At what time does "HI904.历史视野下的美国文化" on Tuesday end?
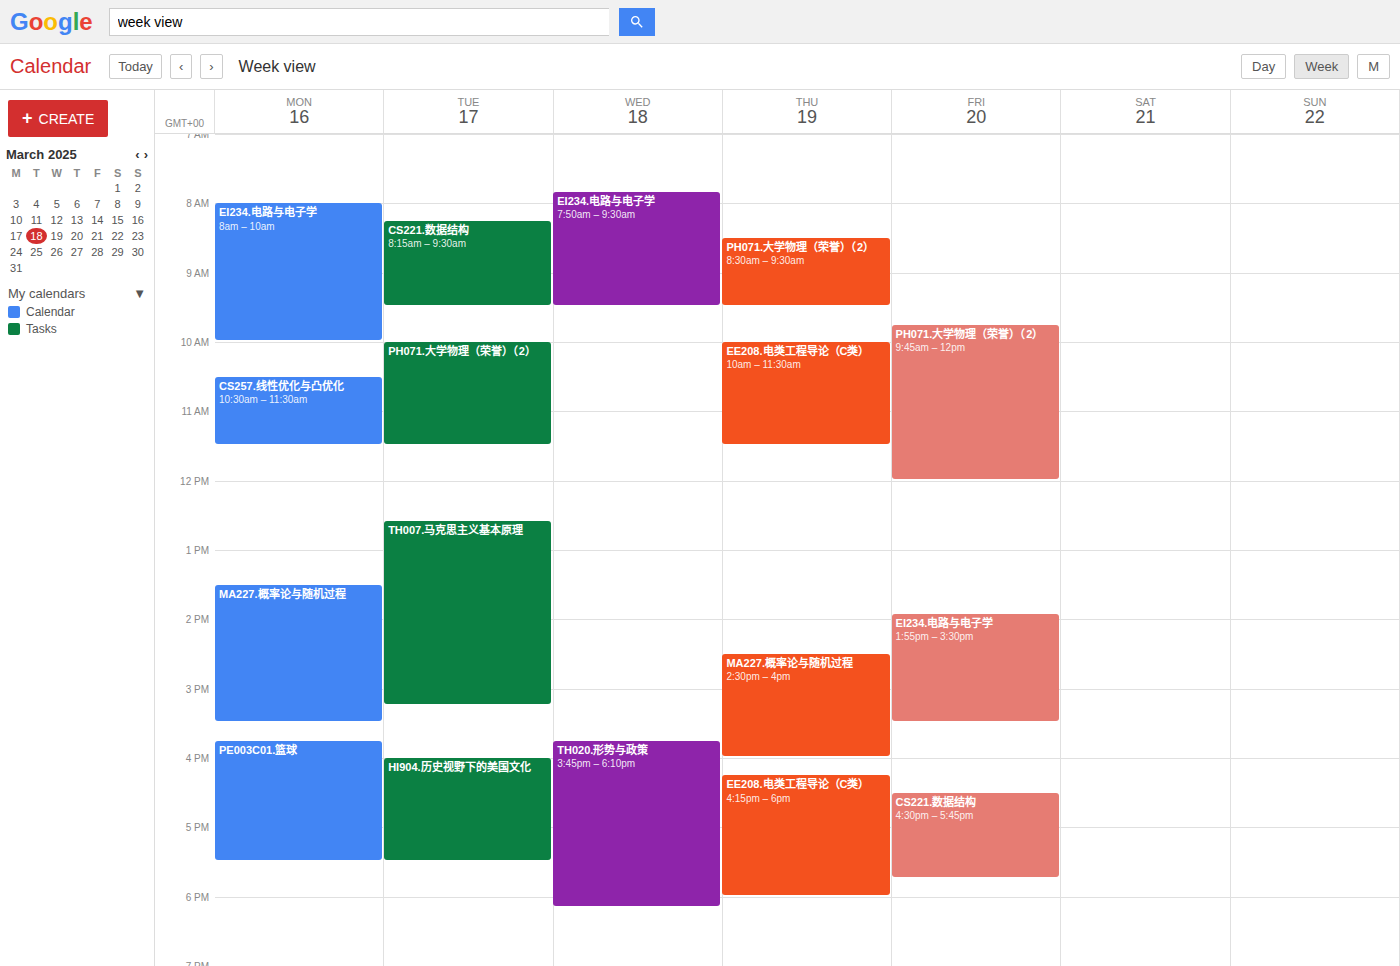
5:30 PM